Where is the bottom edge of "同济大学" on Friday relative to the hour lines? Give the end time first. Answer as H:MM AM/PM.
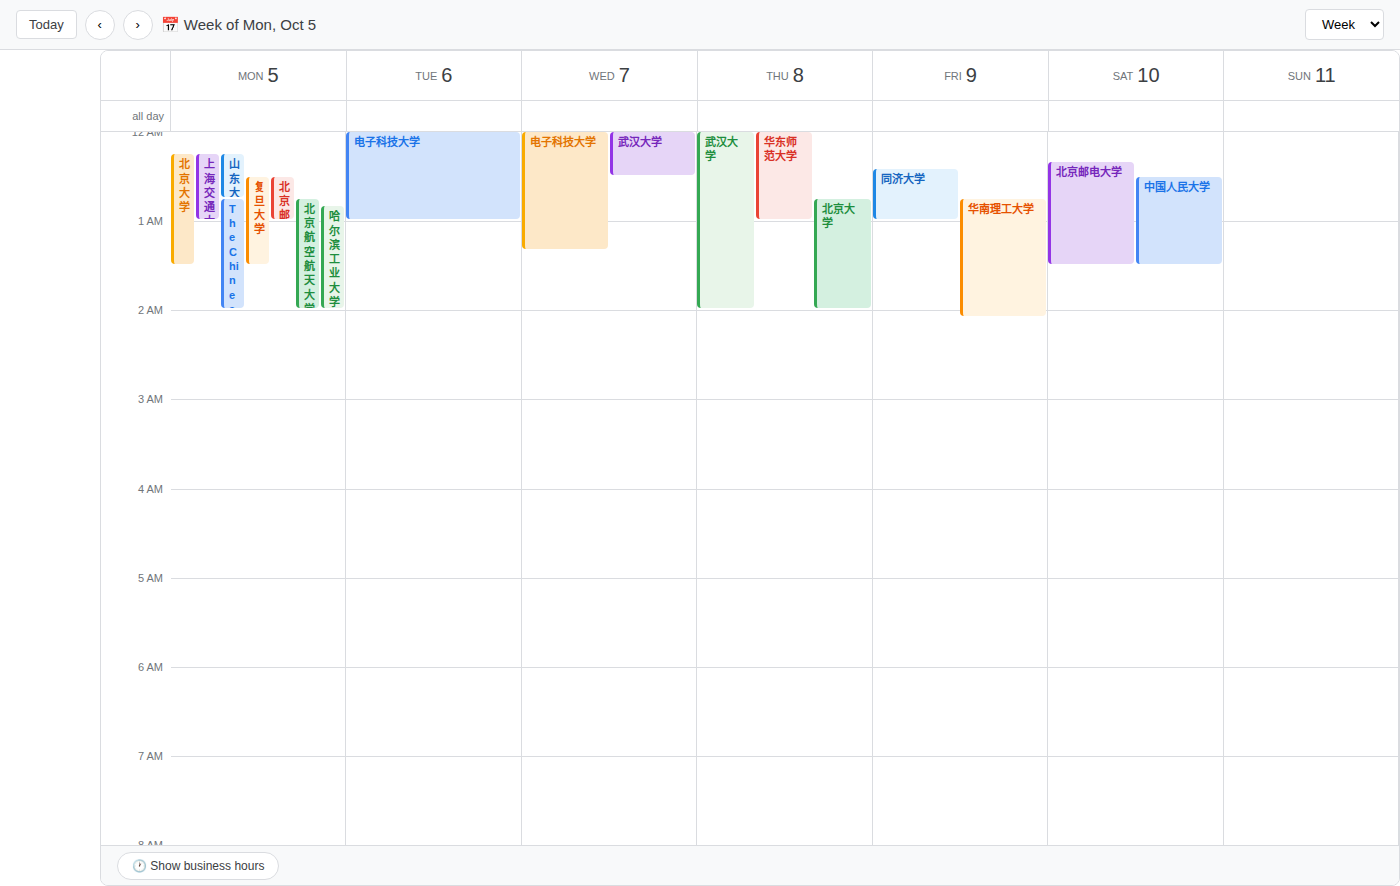
1:00 AM -- exactly on the 1 AM line.